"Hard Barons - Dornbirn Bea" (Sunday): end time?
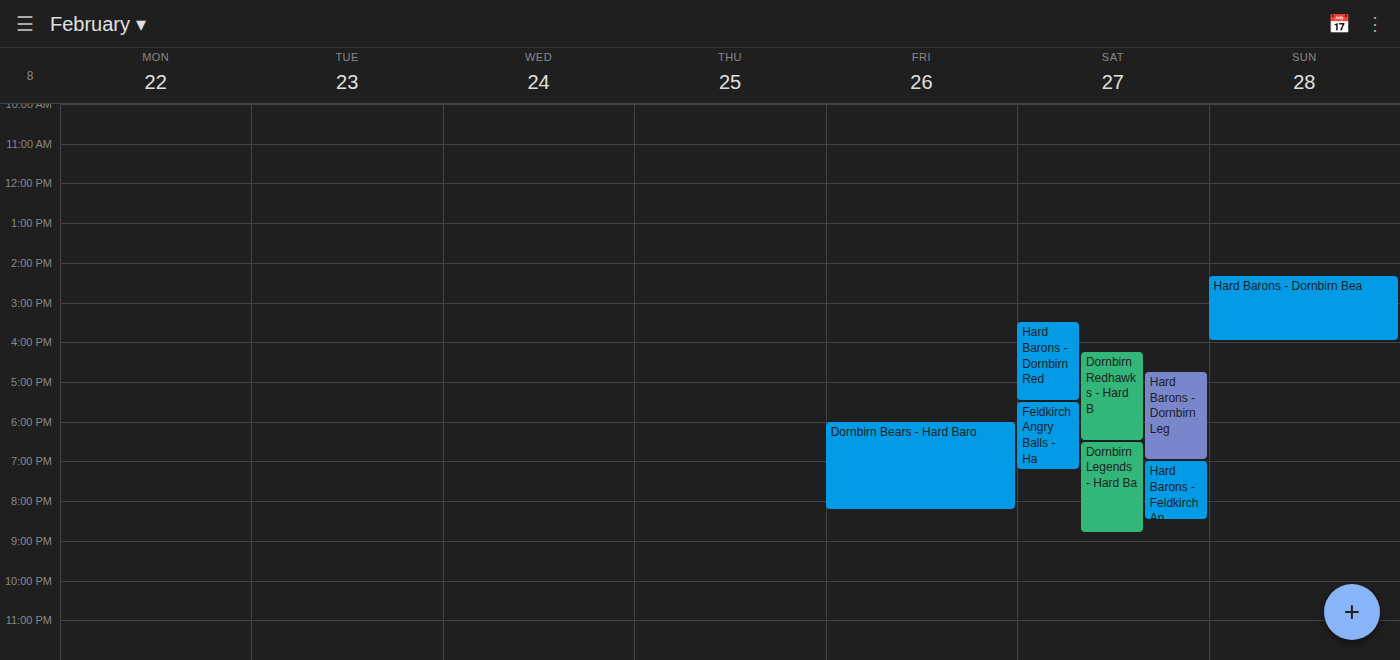
4:00 PM